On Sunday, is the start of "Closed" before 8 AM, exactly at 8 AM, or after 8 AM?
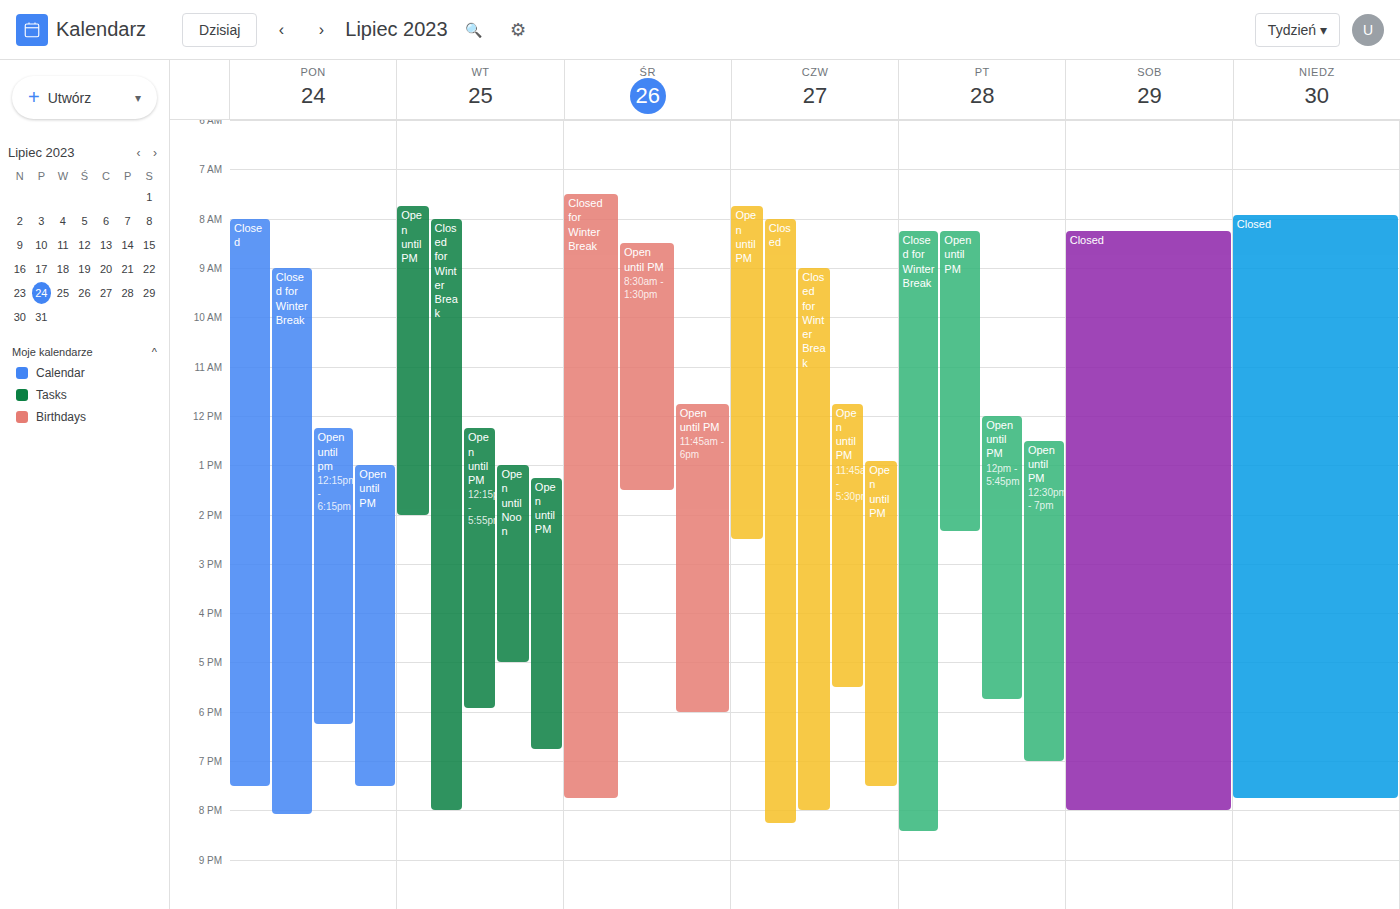
7:55 AM -- before 8 AM, 5 minutes above the 8 AM line.